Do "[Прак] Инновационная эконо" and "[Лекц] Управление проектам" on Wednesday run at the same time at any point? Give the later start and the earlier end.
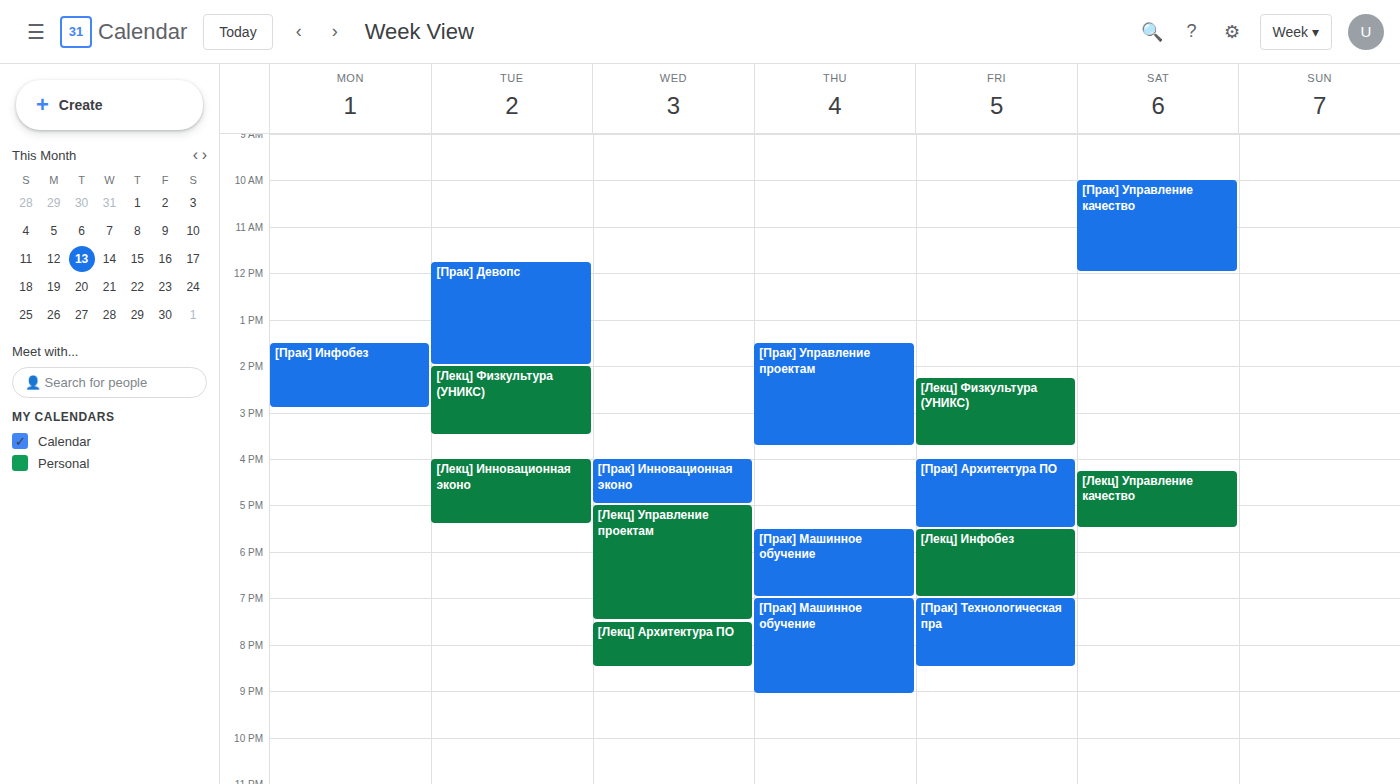
"[Прак] Инновационная эконо" ends at 5:00 PM, exactly when "[Лекц] Управление проектам" starts -- they touch but do not overlap.